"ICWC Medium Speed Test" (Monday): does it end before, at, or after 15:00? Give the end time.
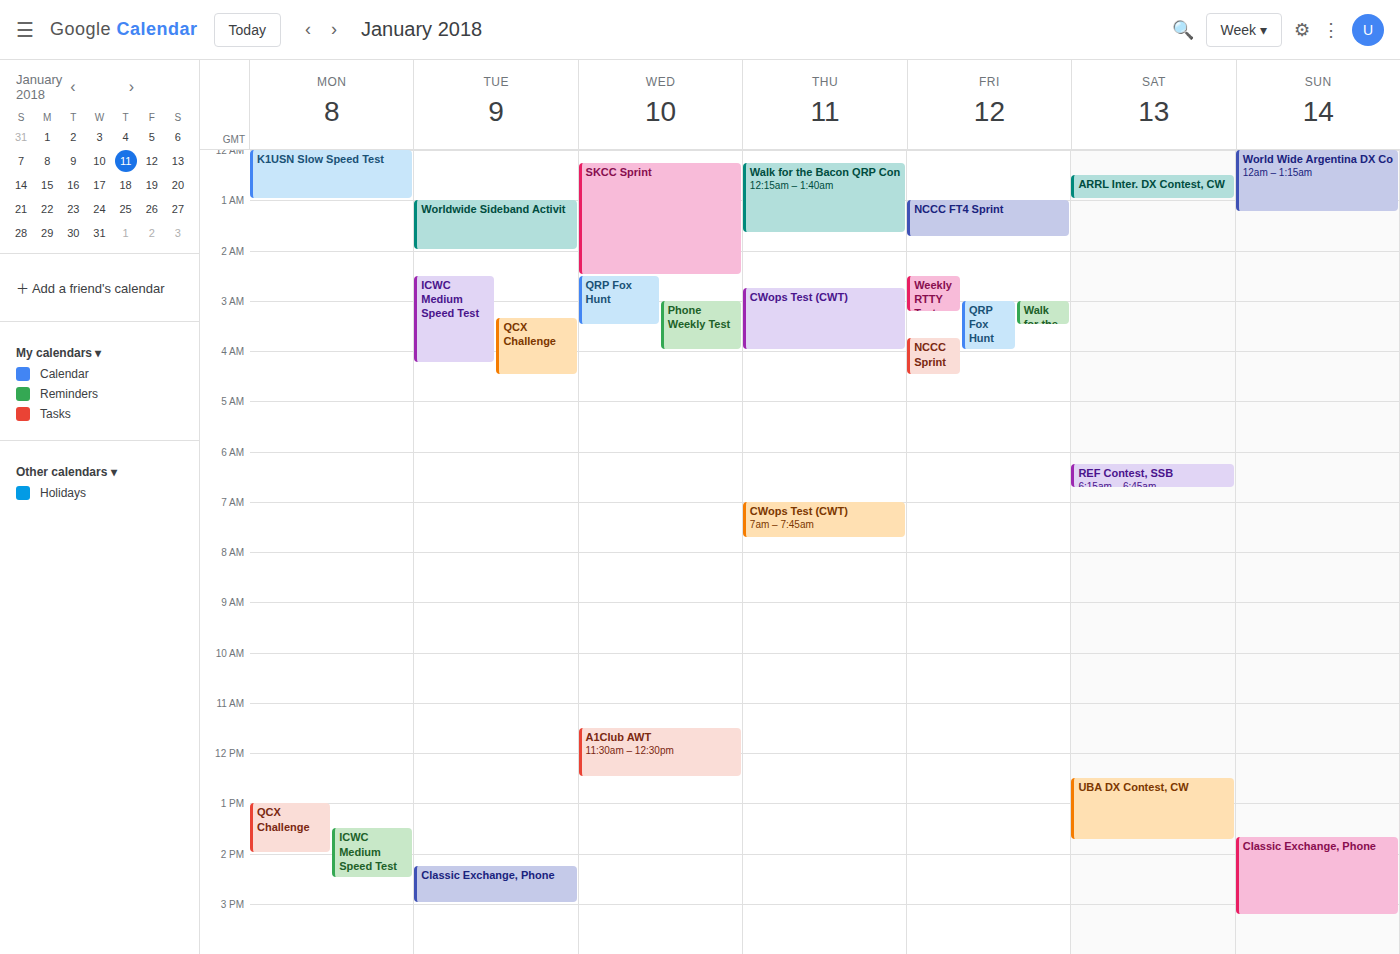
14:30 -- before 15:00, 30 minutes above the 15:00 line.